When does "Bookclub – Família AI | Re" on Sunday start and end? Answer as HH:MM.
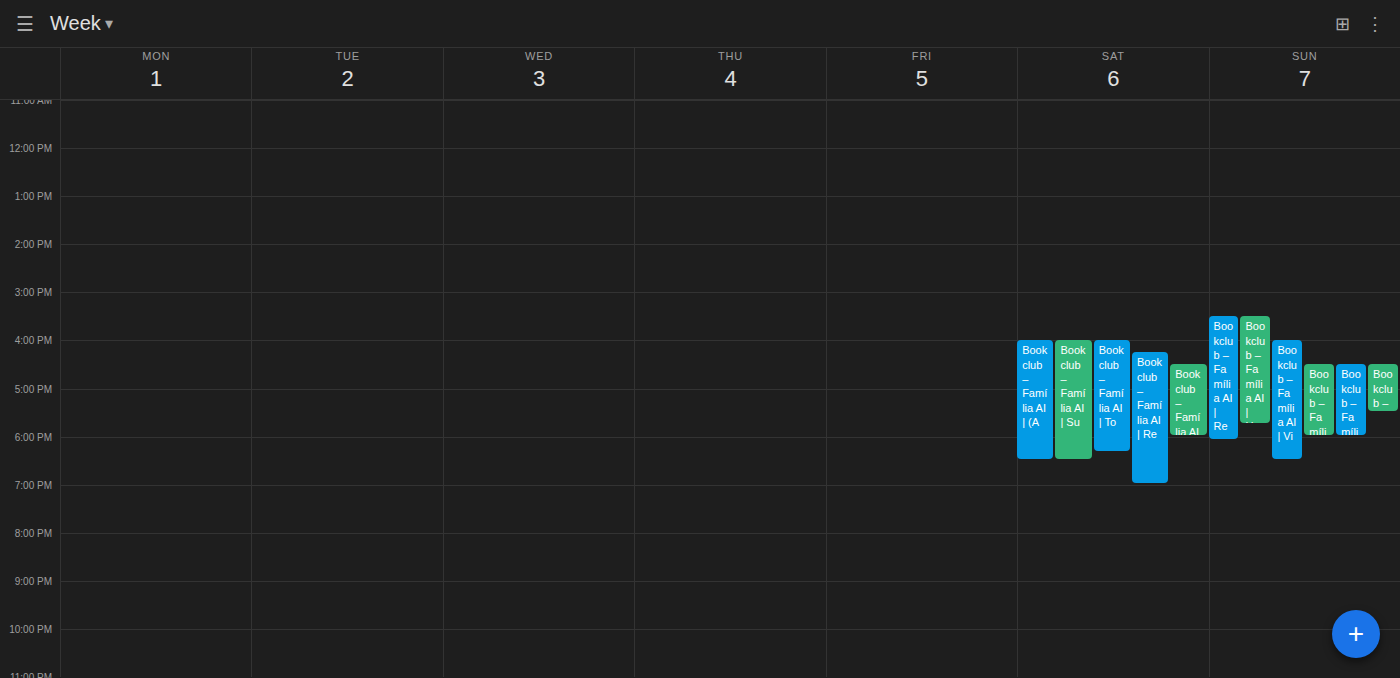
15:30 to 18:05